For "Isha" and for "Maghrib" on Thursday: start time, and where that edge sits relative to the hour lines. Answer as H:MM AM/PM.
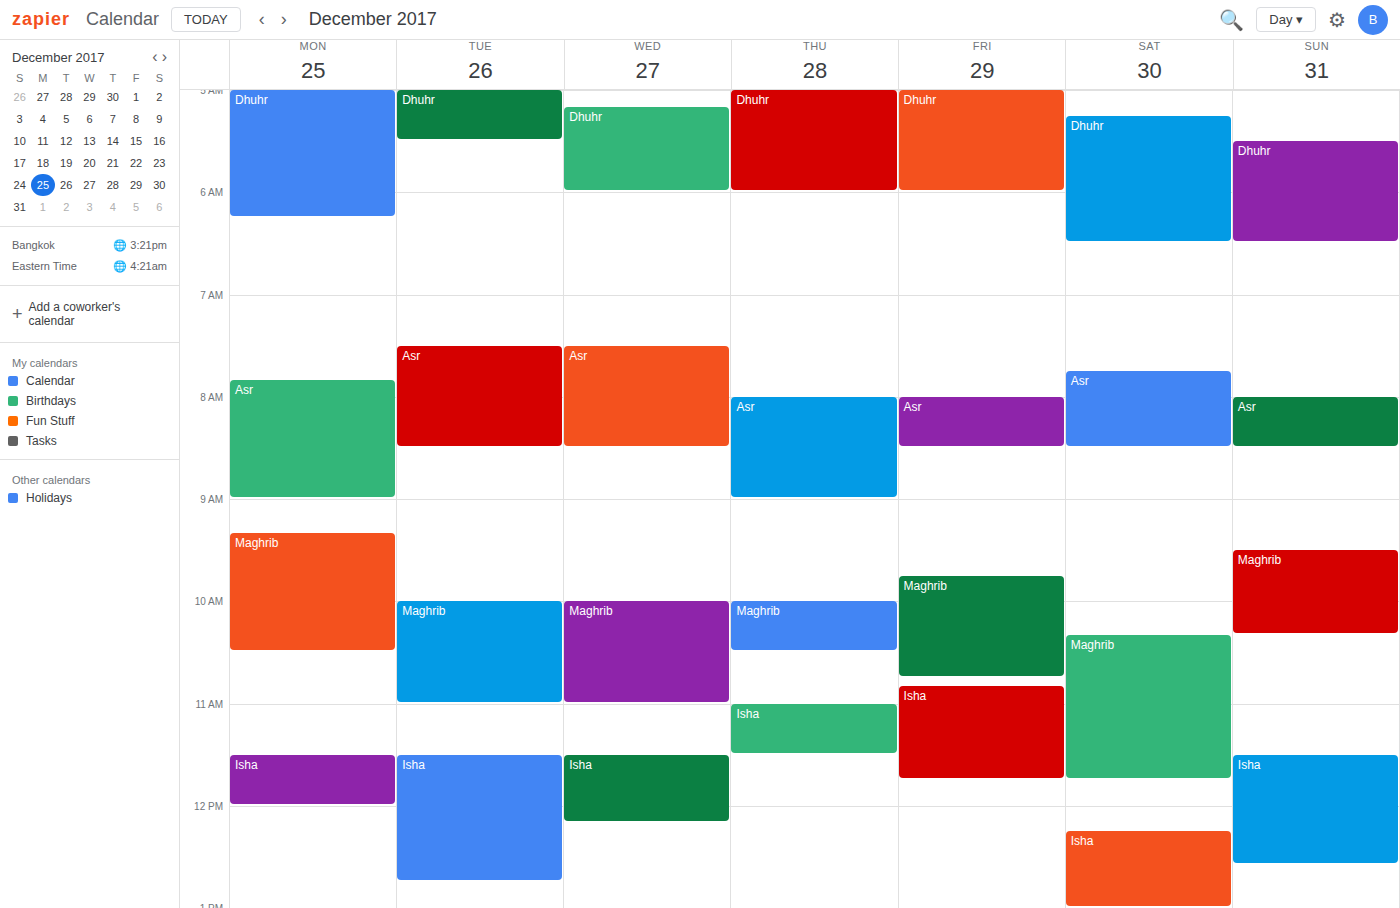
"Isha": 11:00 AM, exactly on the 11 AM line. "Maghrib": 10:00 AM, exactly on the 10 AM line.